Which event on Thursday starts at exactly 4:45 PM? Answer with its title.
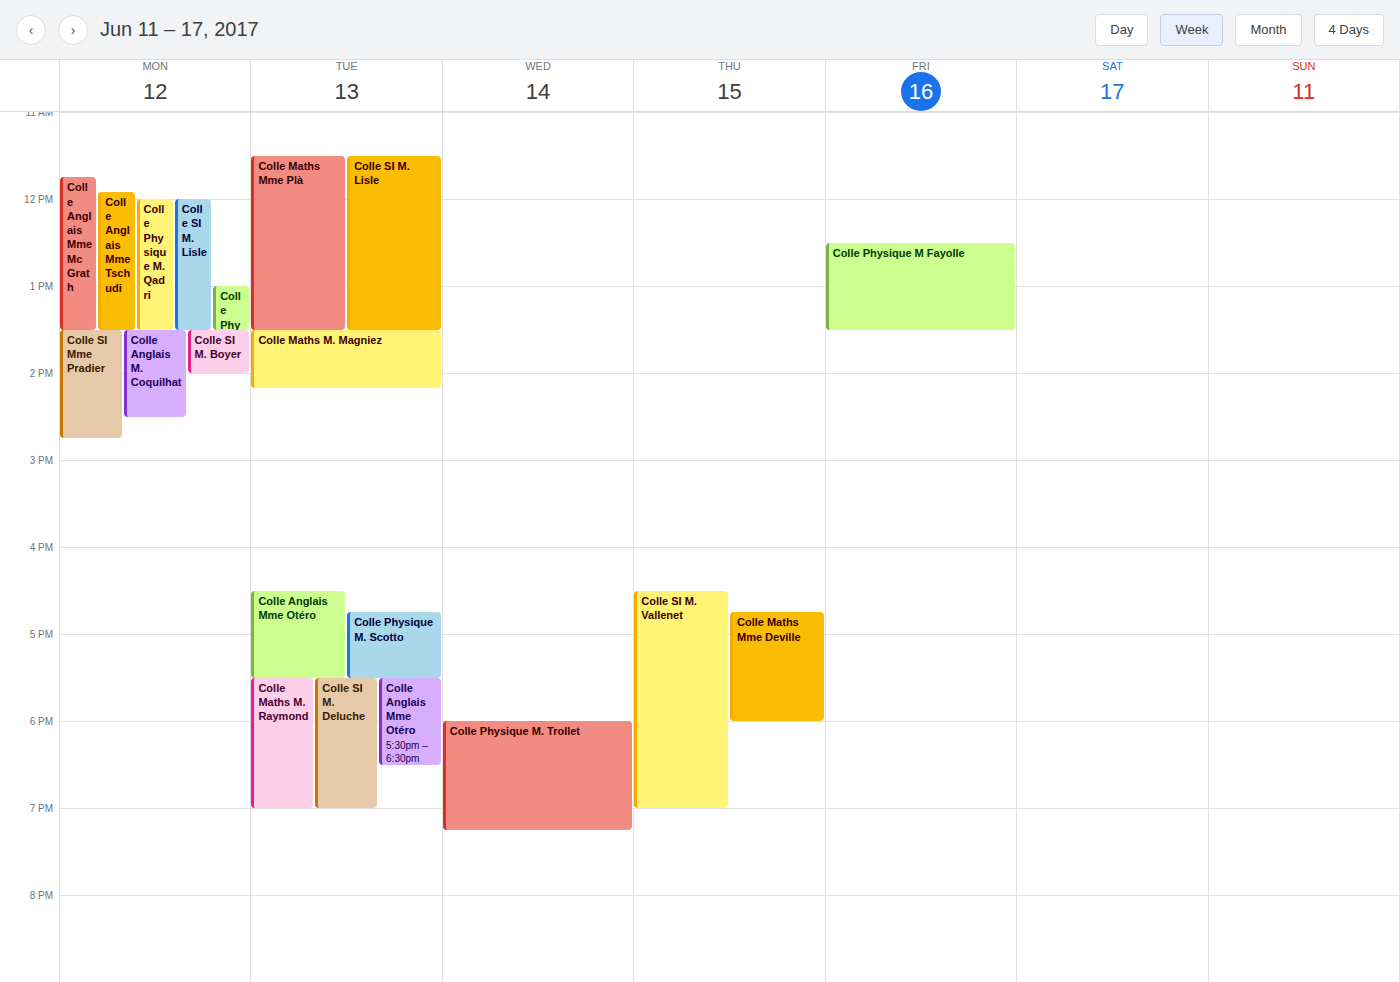
"Colle Maths Mme Deville"